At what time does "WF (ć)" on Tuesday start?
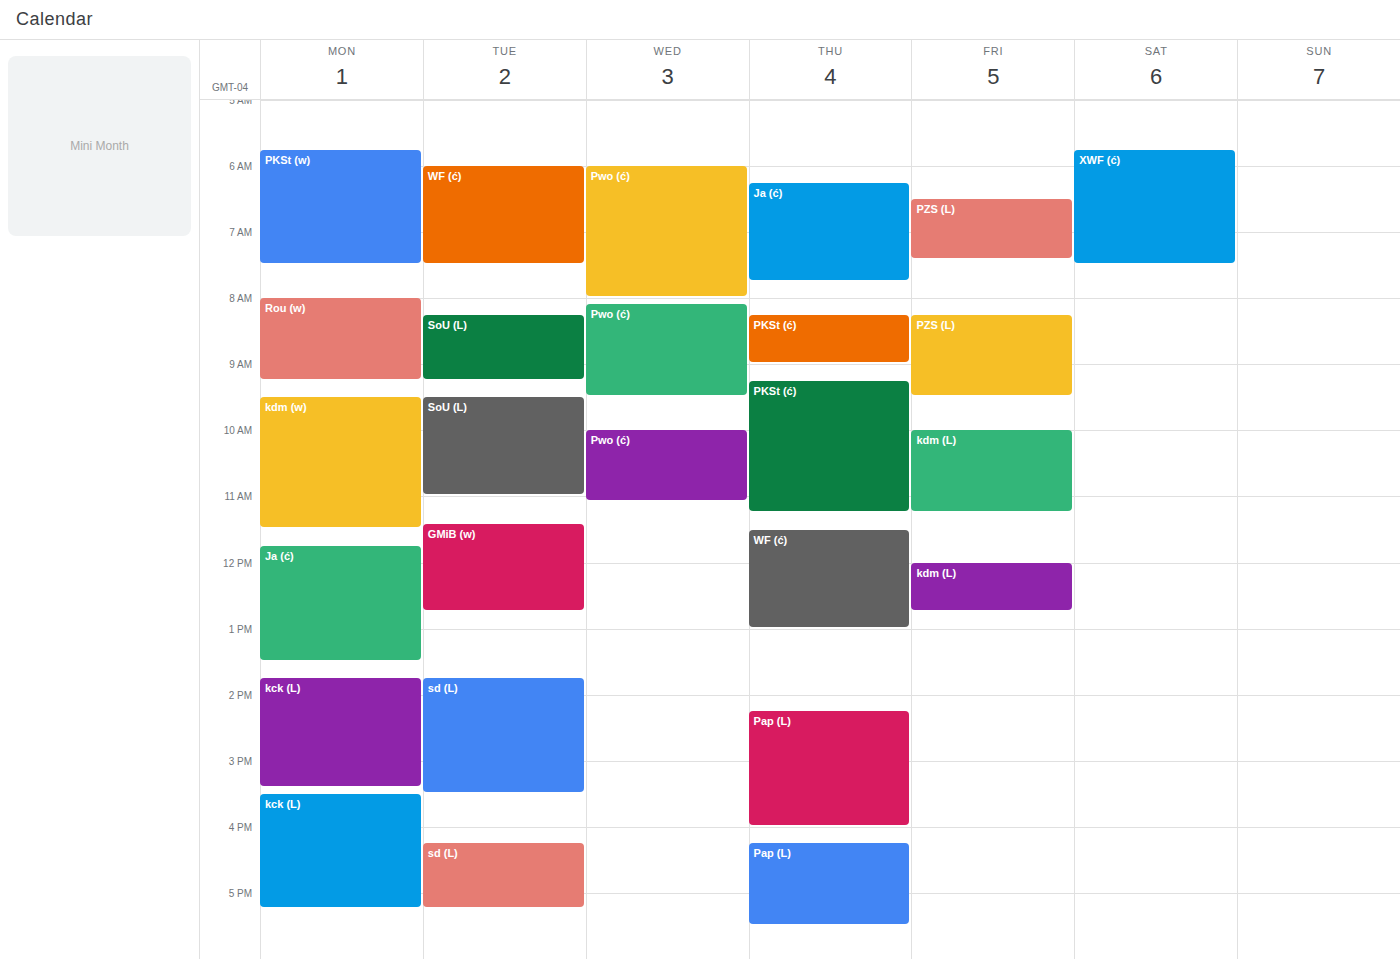
6:00 AM